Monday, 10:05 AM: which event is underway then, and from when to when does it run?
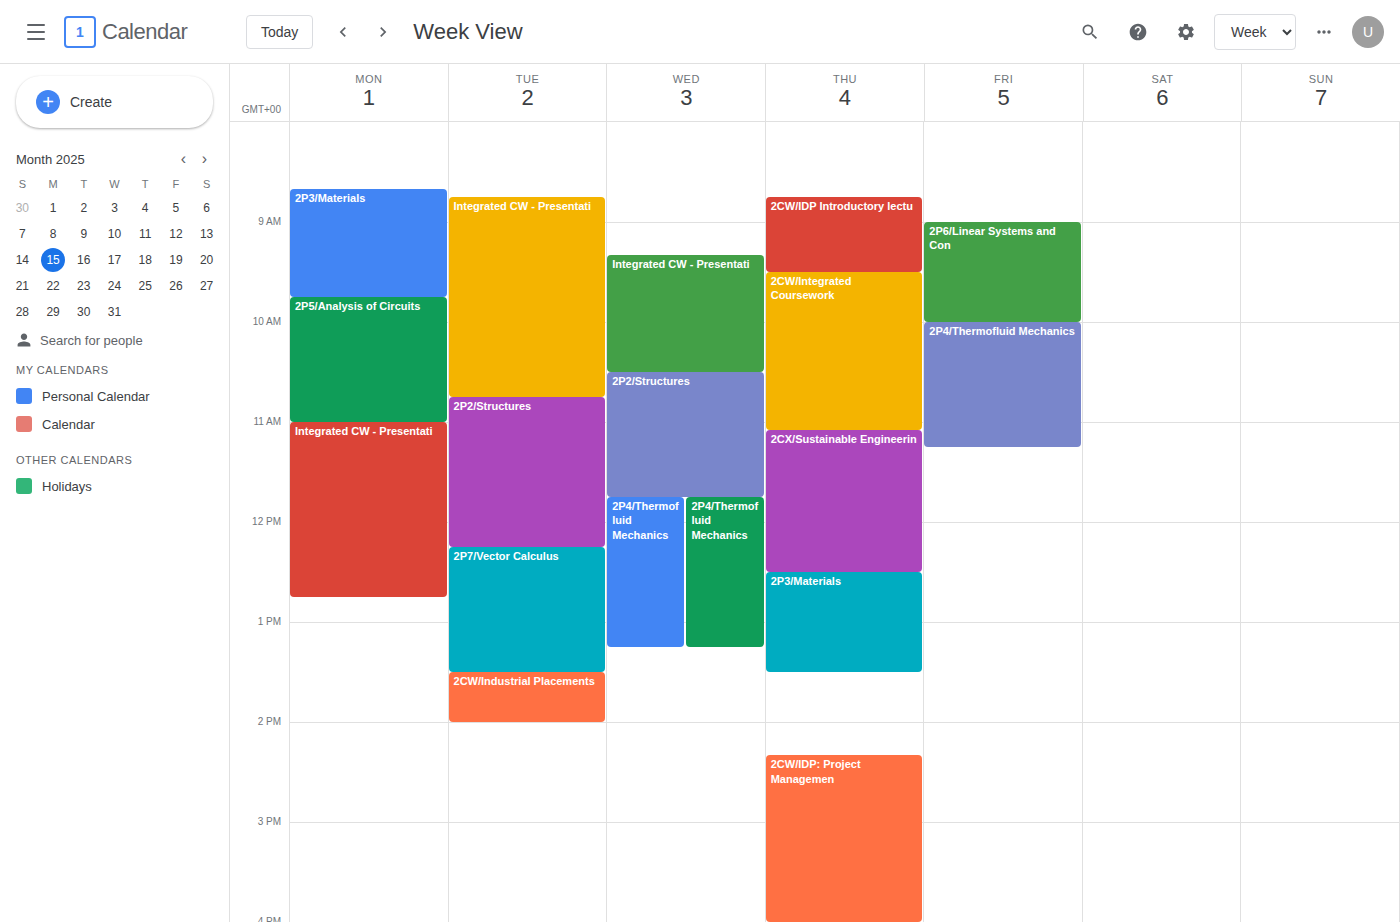
"2P5/Analysis of Circuits", 9:45 AM to 11:00 AM